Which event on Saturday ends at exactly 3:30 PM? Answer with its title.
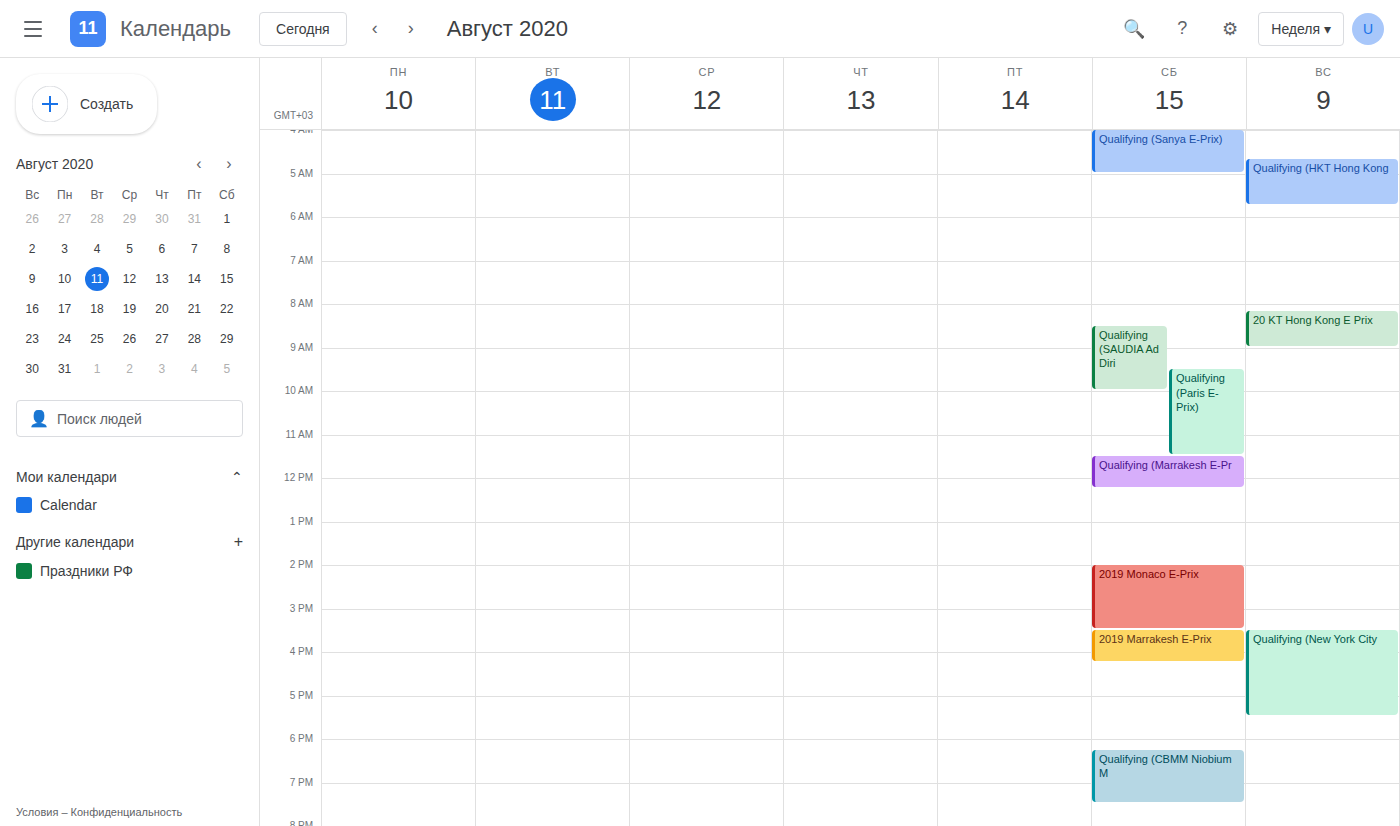
"2019 Monaco E-Prix"